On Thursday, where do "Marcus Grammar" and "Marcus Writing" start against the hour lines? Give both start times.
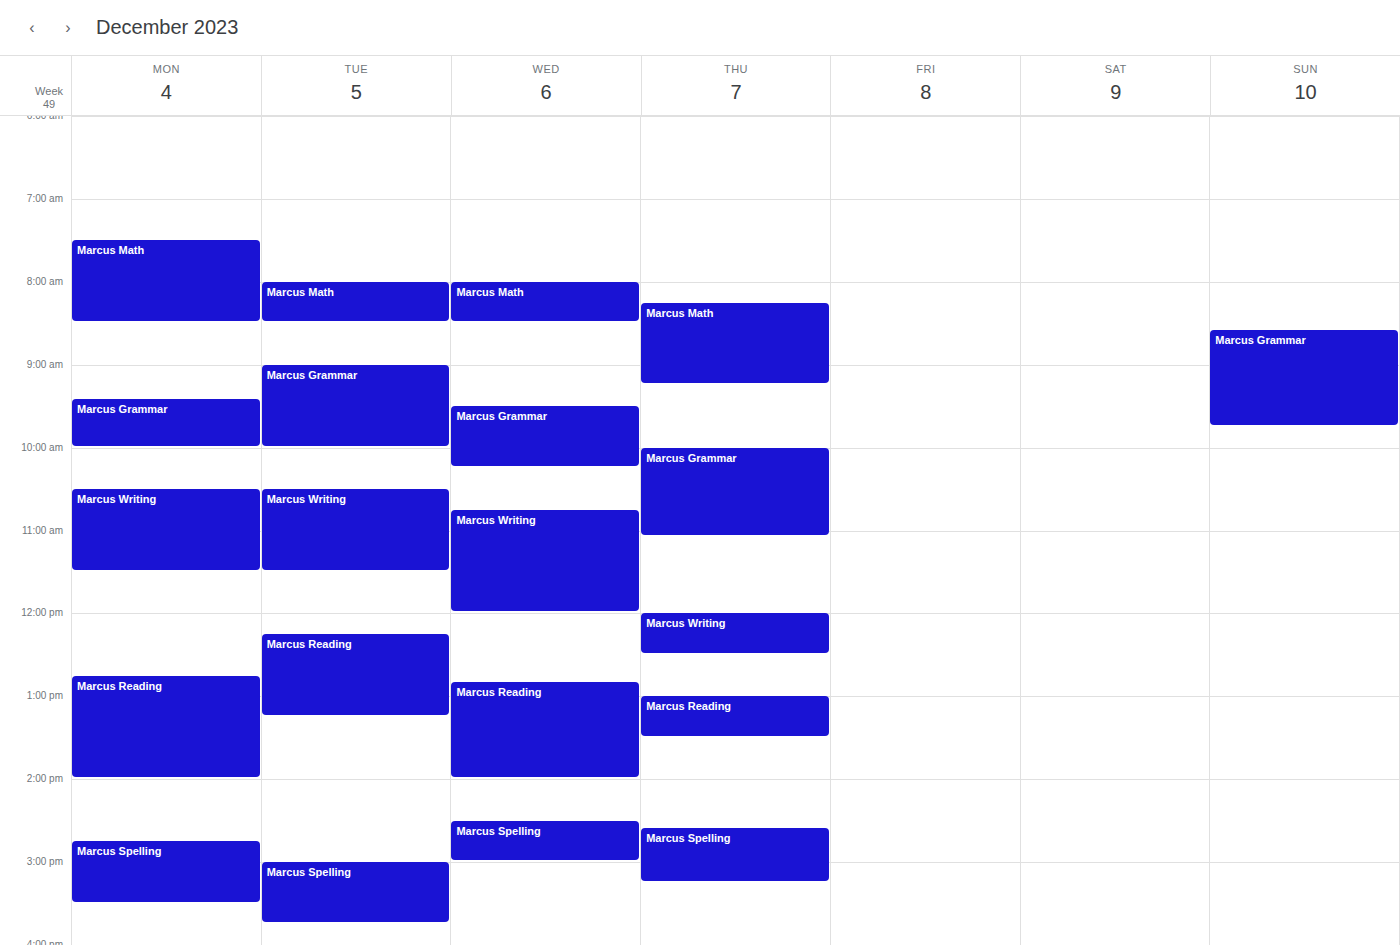
"Marcus Grammar": 10:00 AM, exactly on the 10 AM line. "Marcus Writing": 12:00 PM, exactly on the 12 PM line.